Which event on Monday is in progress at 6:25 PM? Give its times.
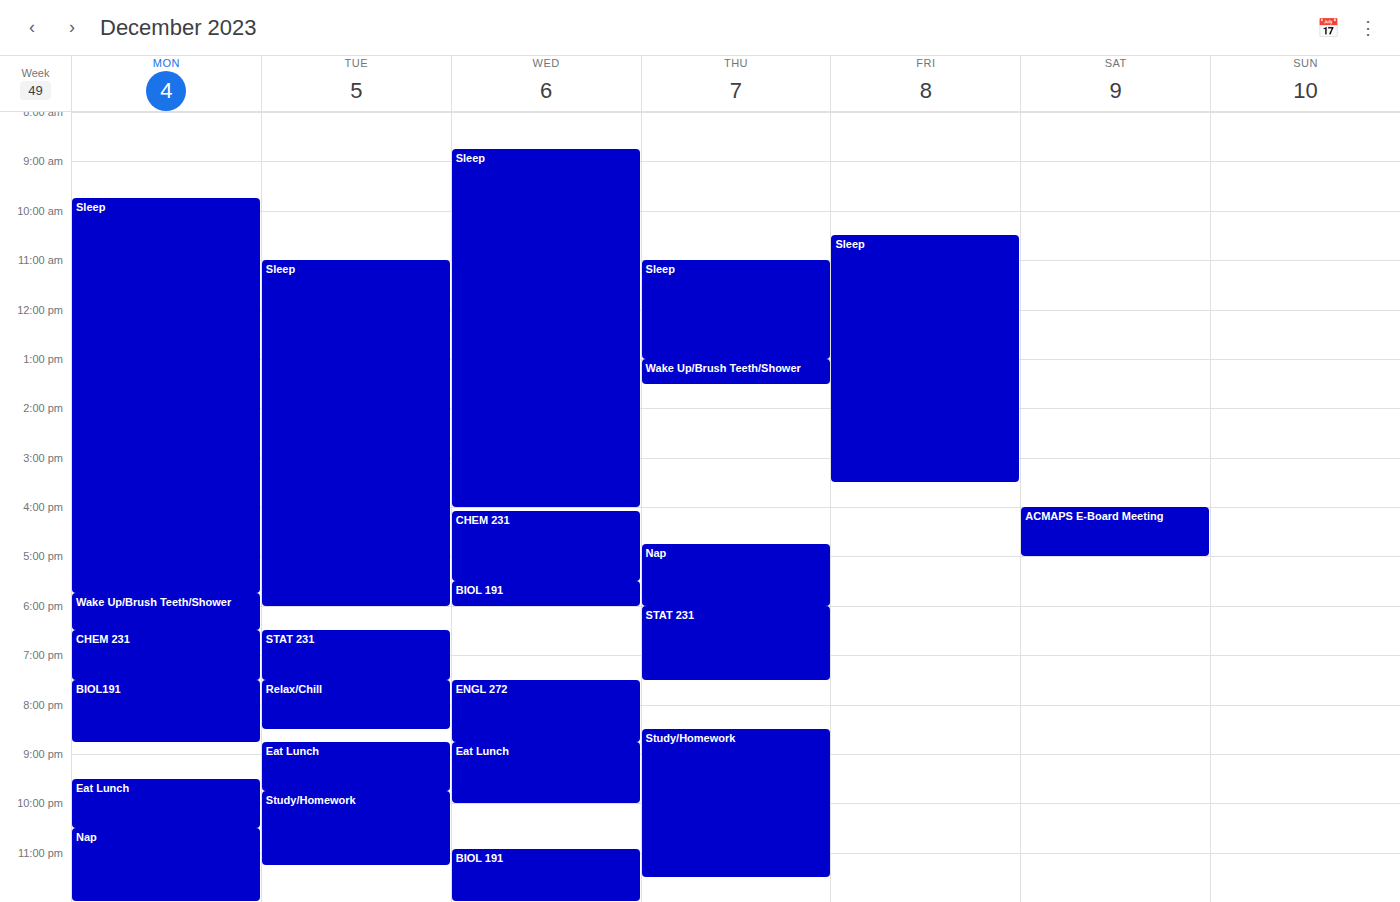
"Wake Up/Brush Teeth/Shower", 5:45 PM to 6:30 PM